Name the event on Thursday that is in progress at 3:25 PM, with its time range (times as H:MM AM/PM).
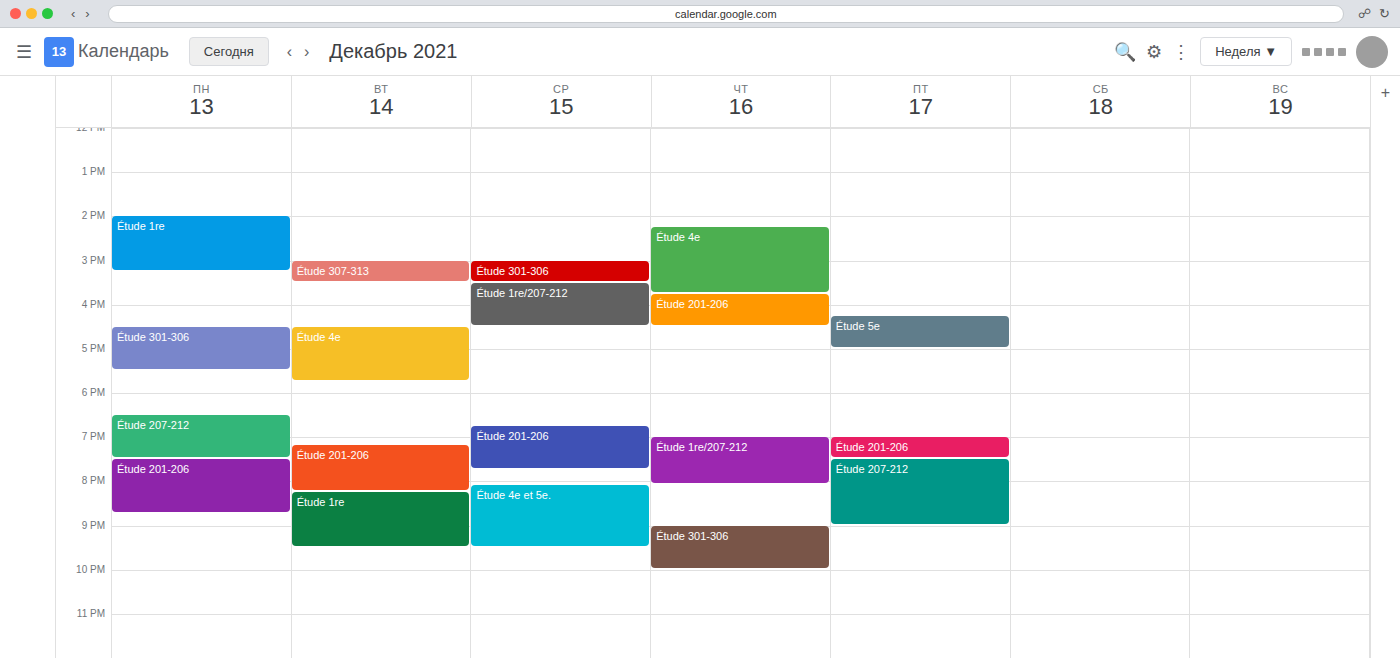
"Étude 4e", 2:15 PM to 3:45 PM